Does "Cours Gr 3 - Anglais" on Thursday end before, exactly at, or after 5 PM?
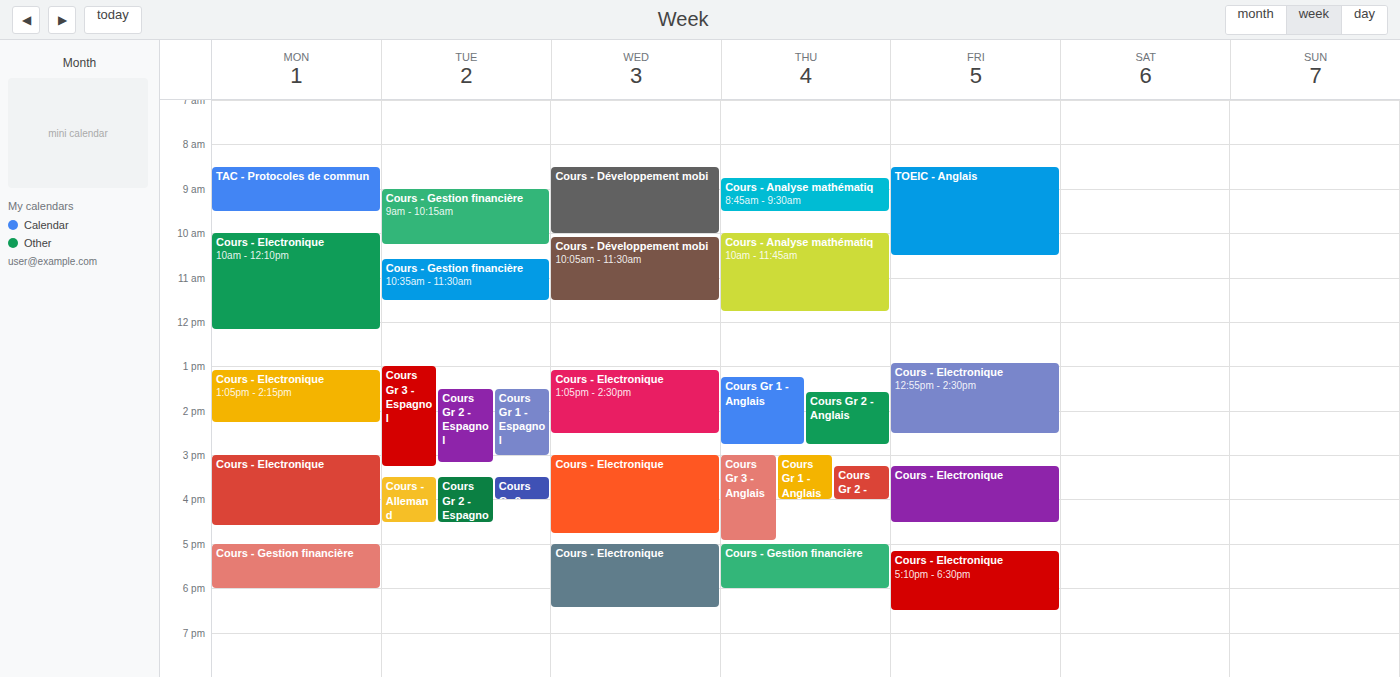
4:55 PM -- before 5 PM, 5 minutes above the 5 PM line.